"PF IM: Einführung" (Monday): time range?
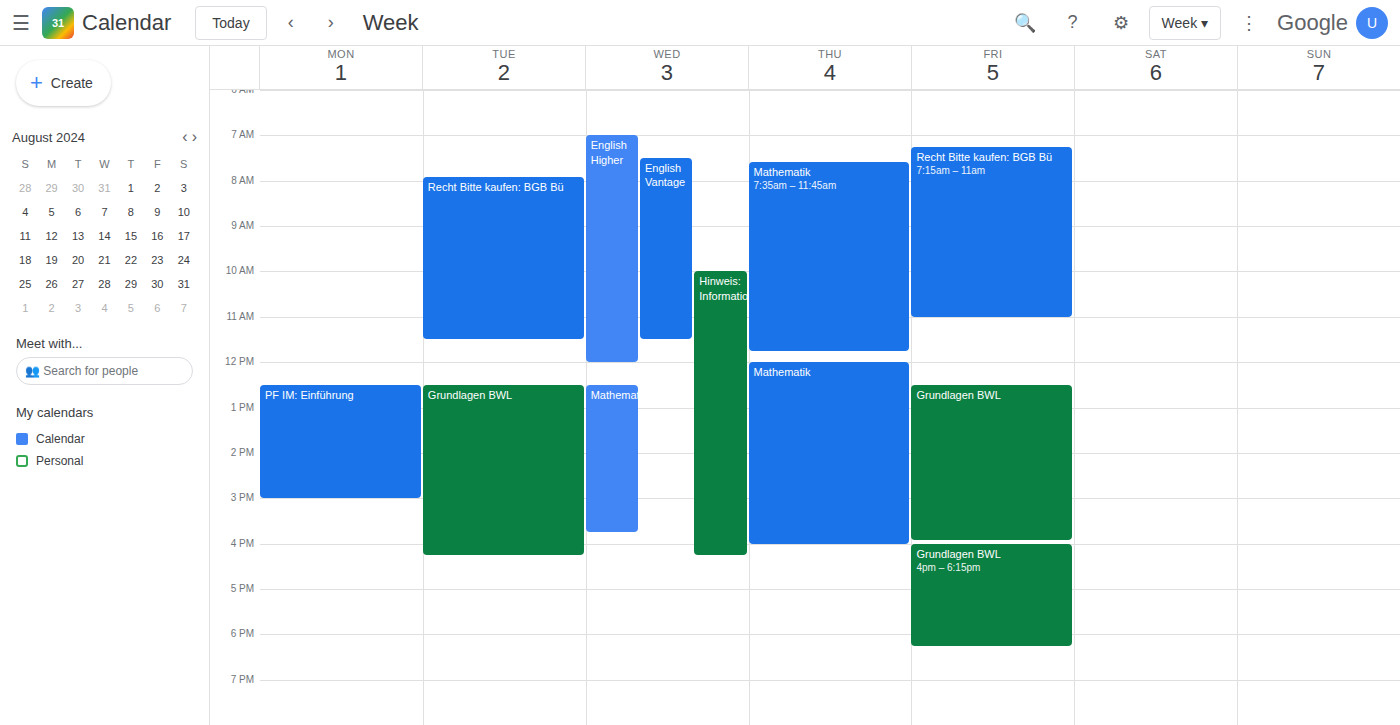
12:30 PM to 3:00 PM